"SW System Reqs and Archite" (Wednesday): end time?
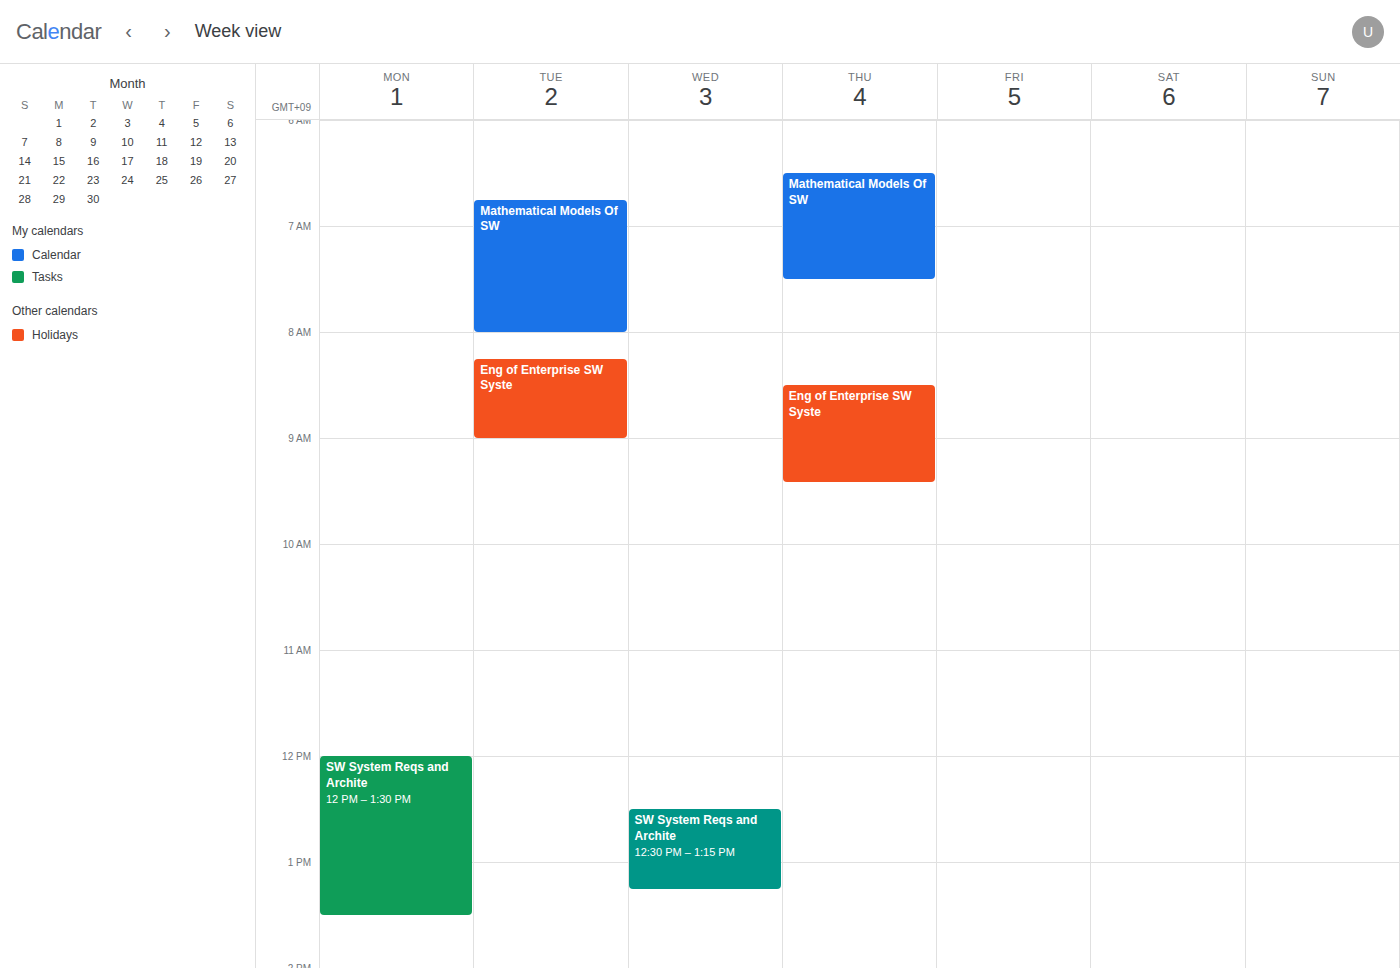
1:15 PM